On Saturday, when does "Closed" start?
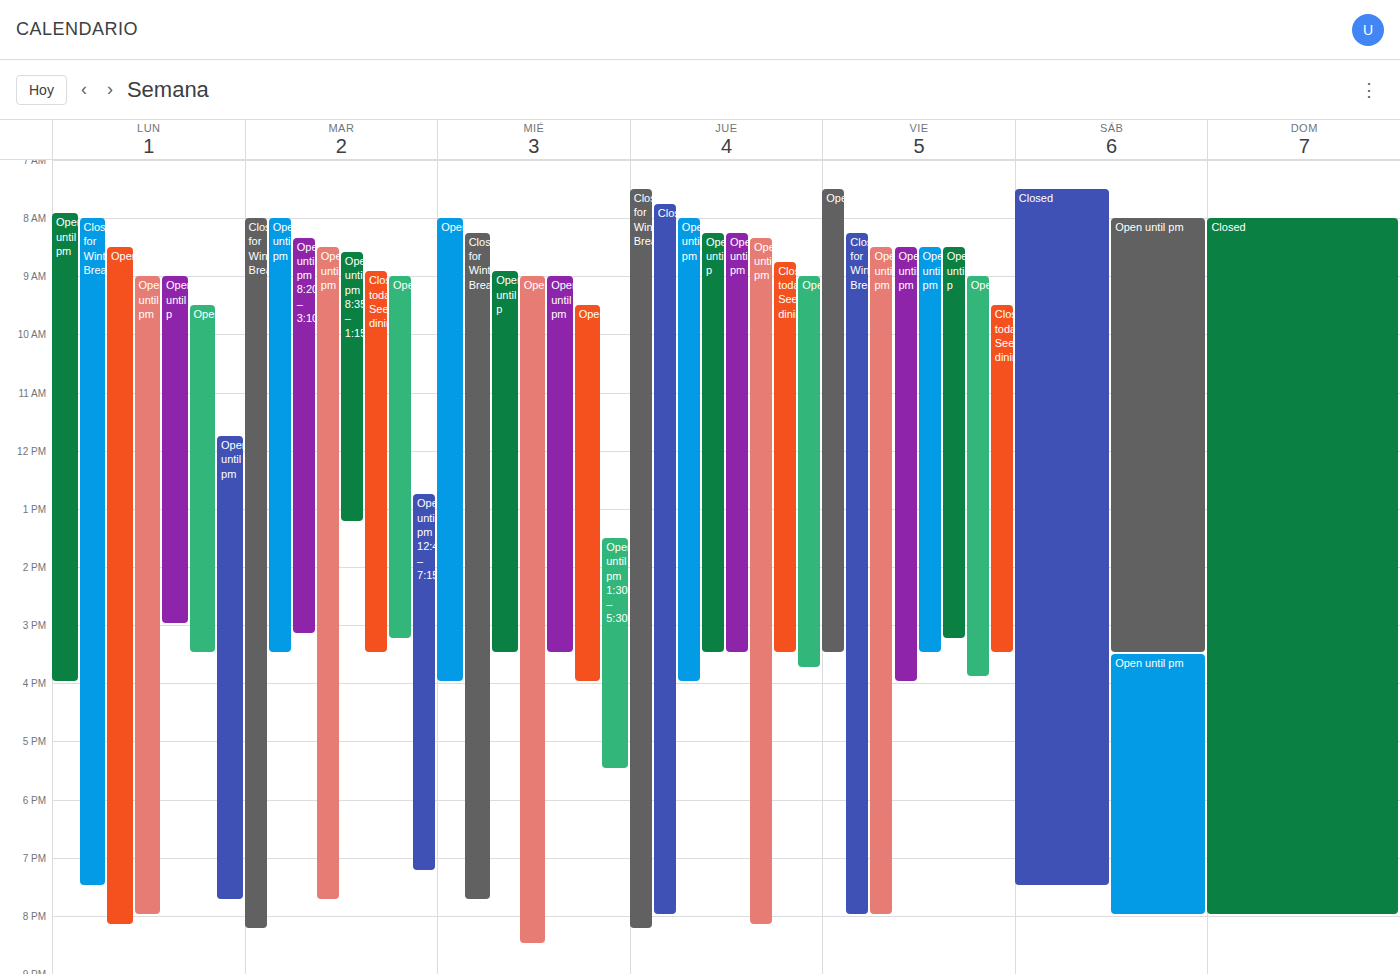
7:30 AM